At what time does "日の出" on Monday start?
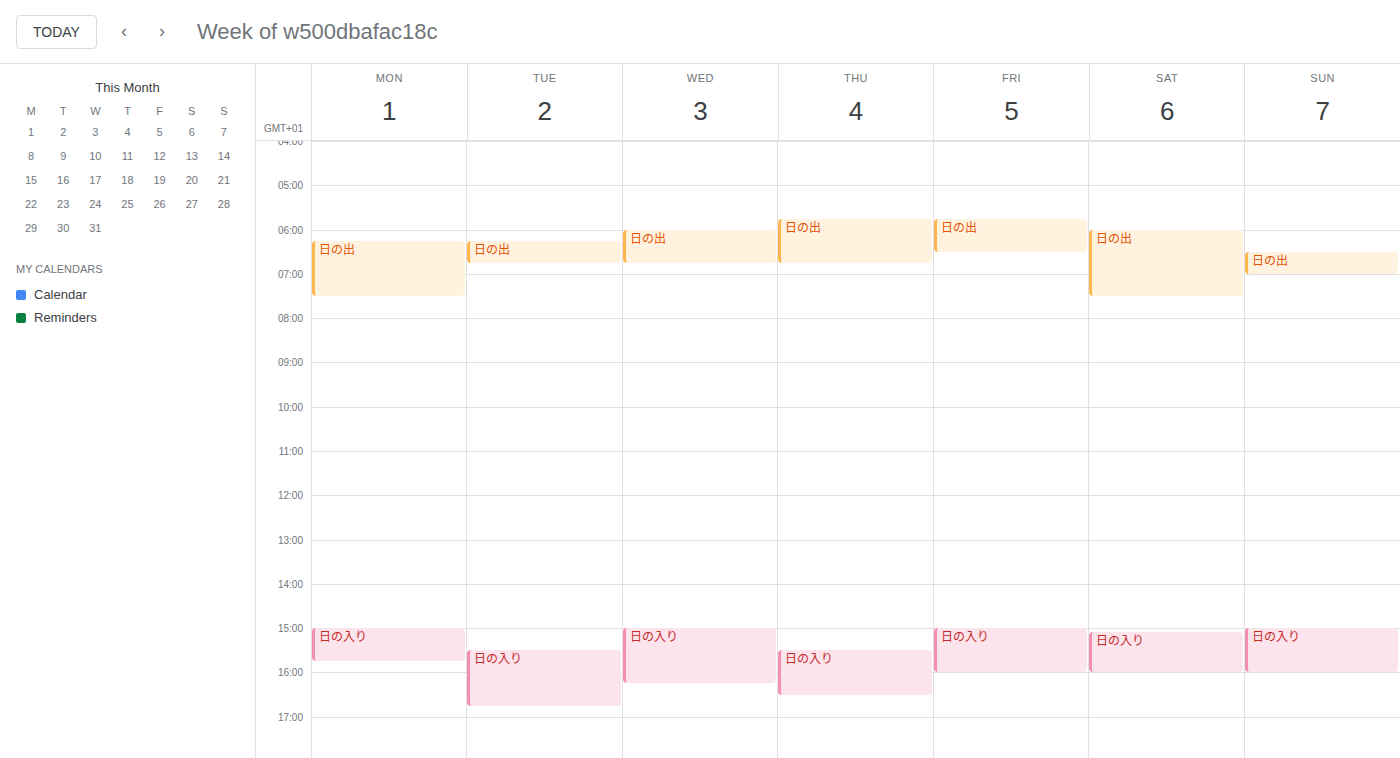
6:15 AM